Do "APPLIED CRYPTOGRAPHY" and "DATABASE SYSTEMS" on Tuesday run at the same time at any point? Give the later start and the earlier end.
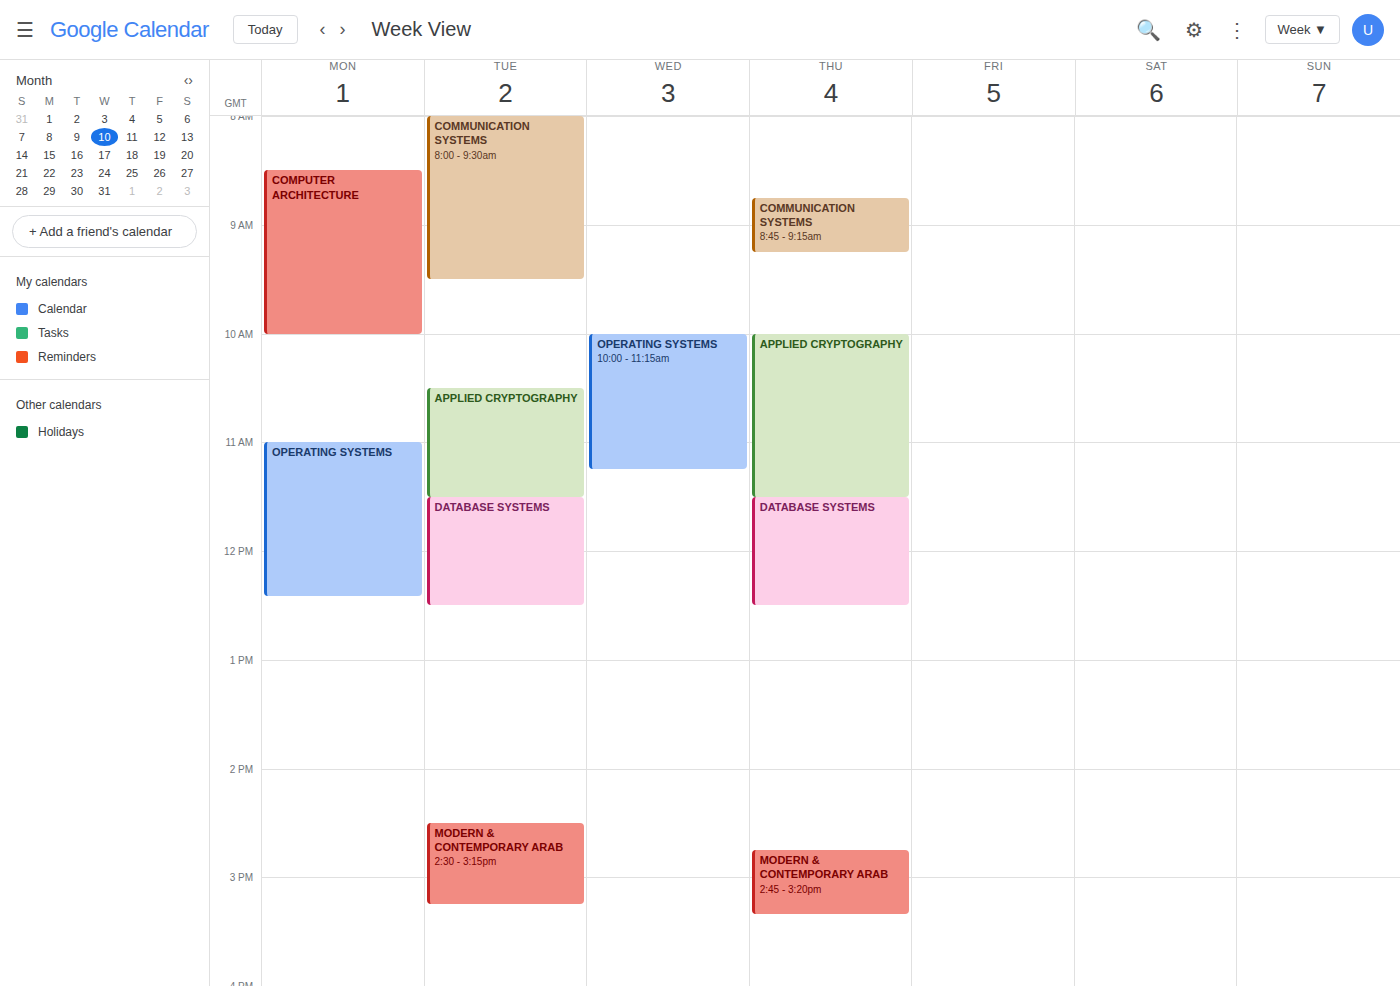
"APPLIED CRYPTOGRAPHY" ends at 11:30 AM, exactly when "DATABASE SYSTEMS" starts -- they touch but do not overlap.